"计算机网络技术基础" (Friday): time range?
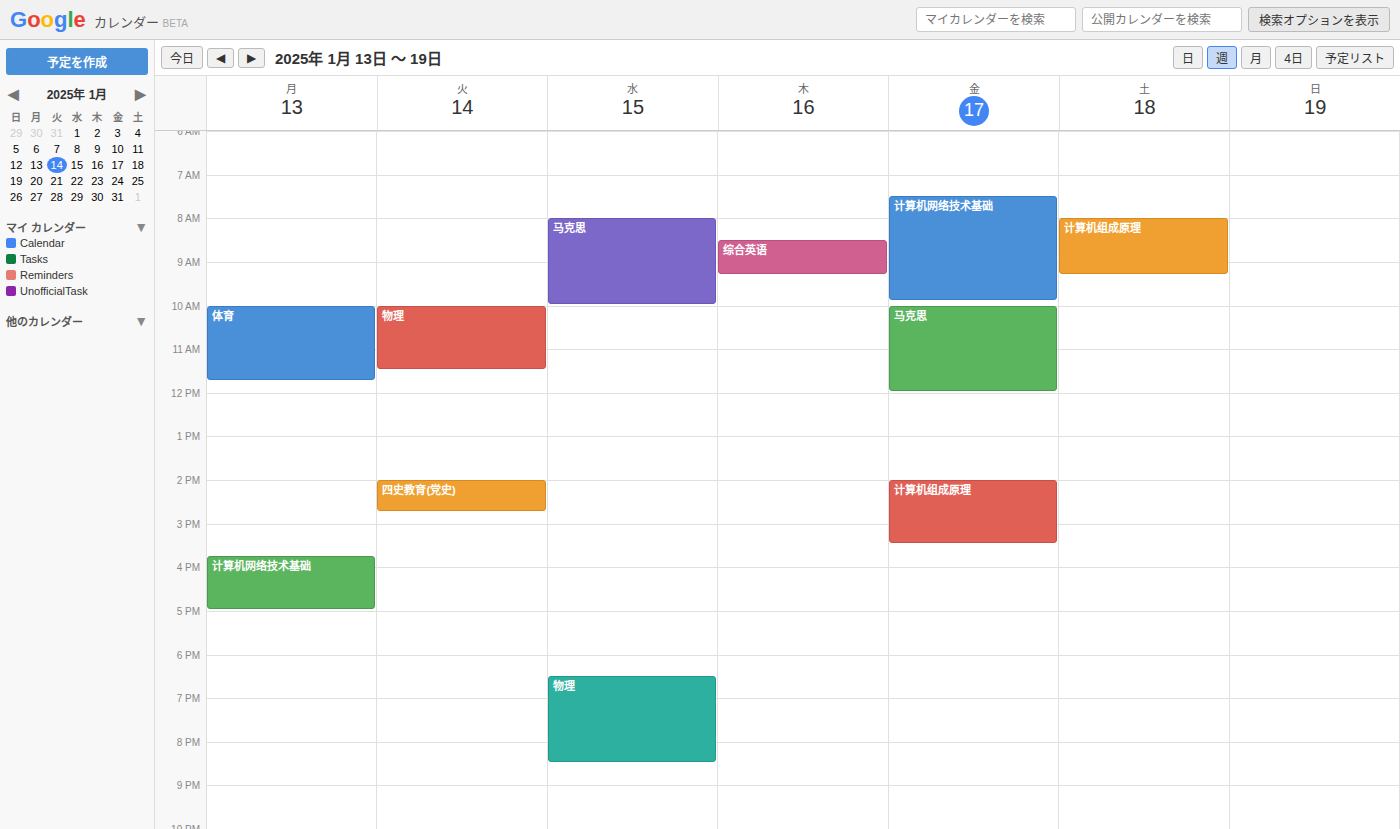
7:30 AM to 9:55 AM